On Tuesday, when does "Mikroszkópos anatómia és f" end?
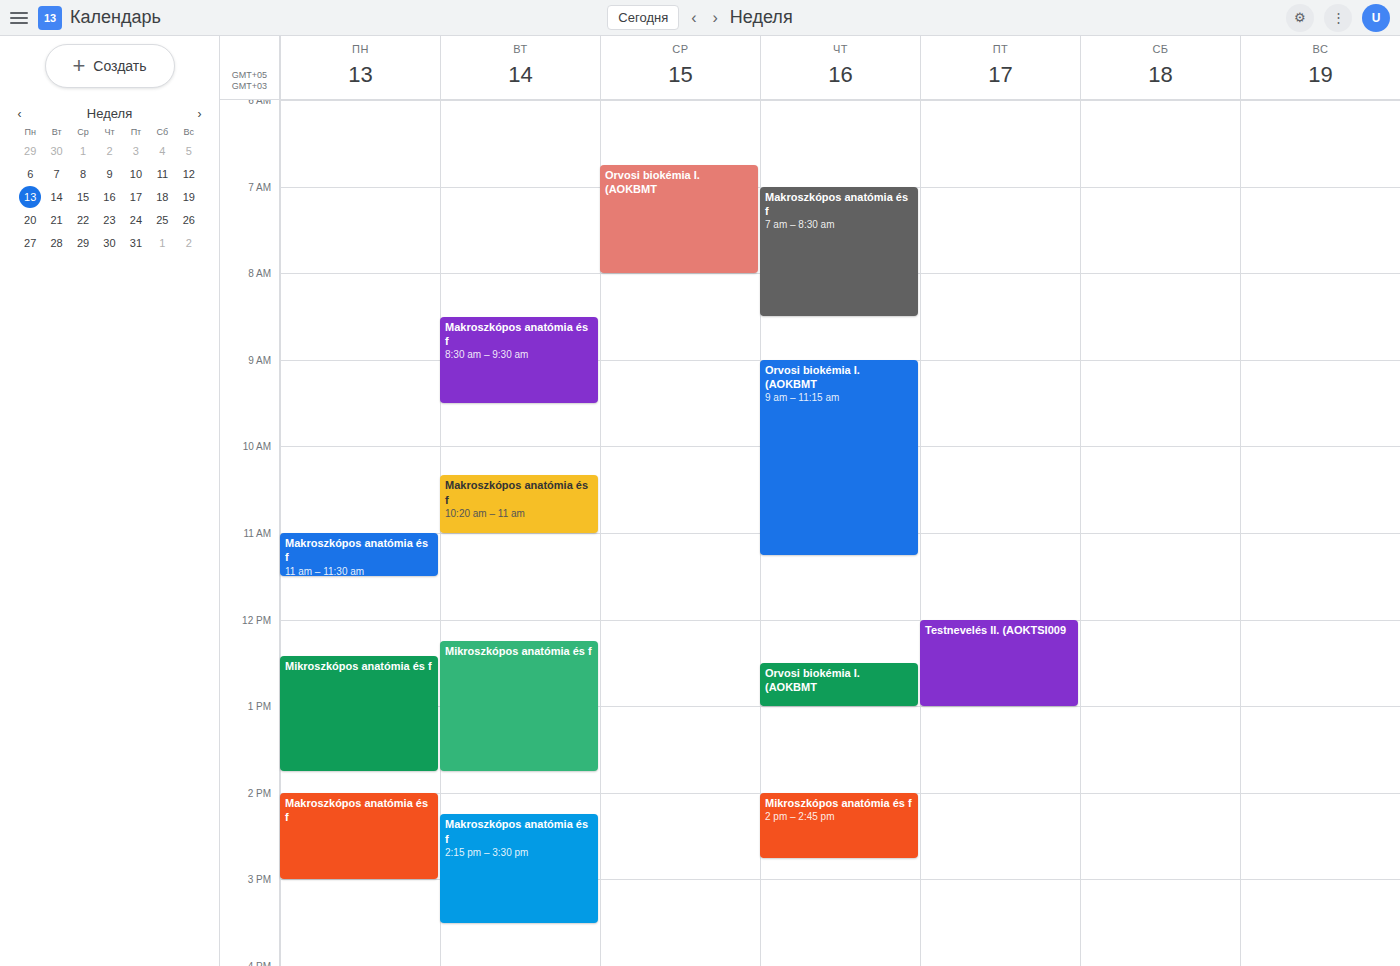
1:45 PM